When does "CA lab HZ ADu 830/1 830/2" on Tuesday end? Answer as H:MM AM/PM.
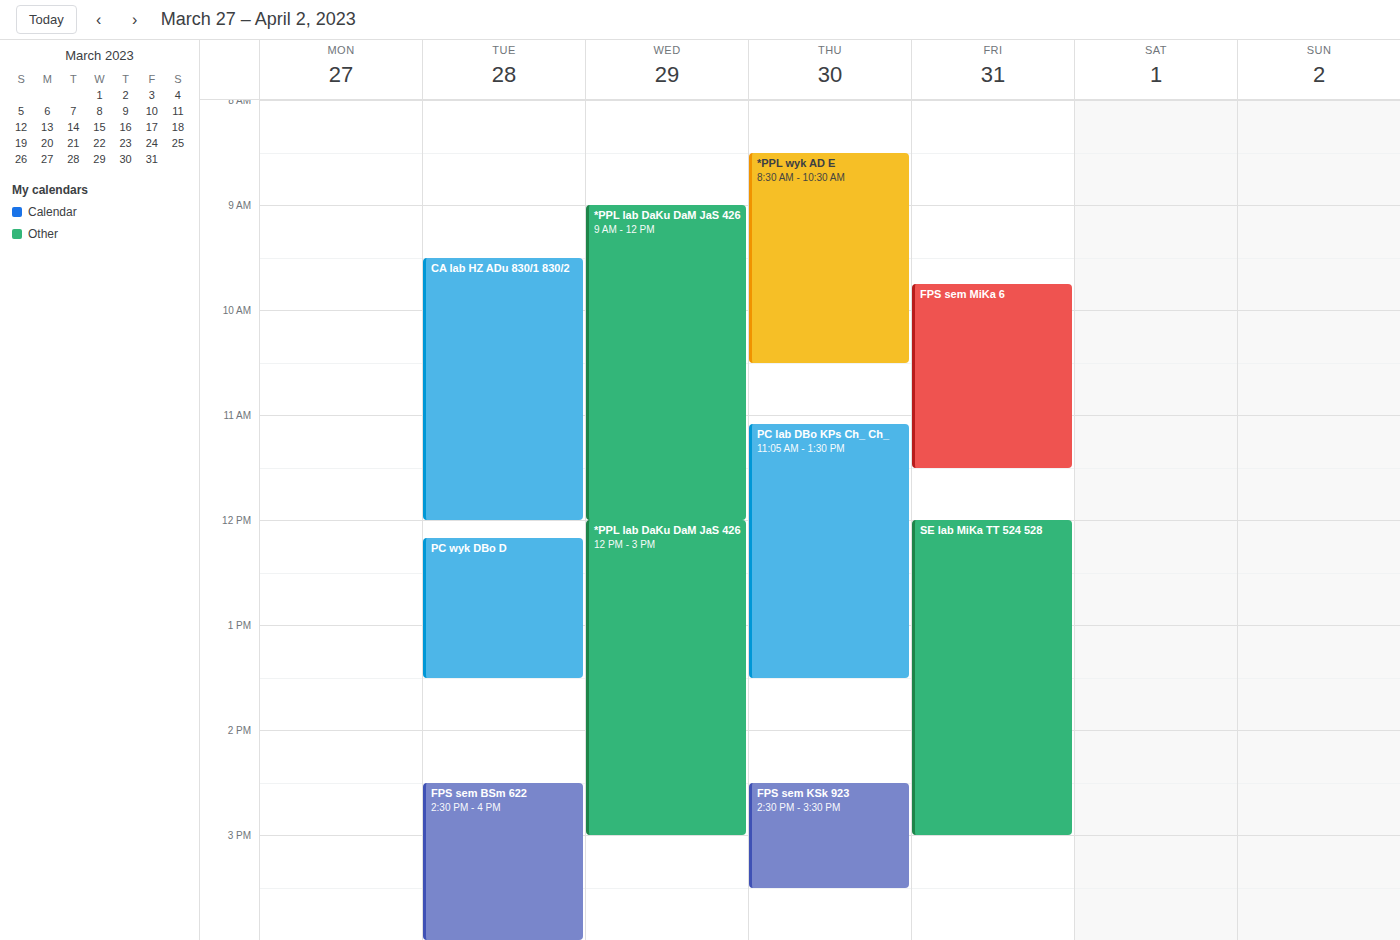
12:00 PM